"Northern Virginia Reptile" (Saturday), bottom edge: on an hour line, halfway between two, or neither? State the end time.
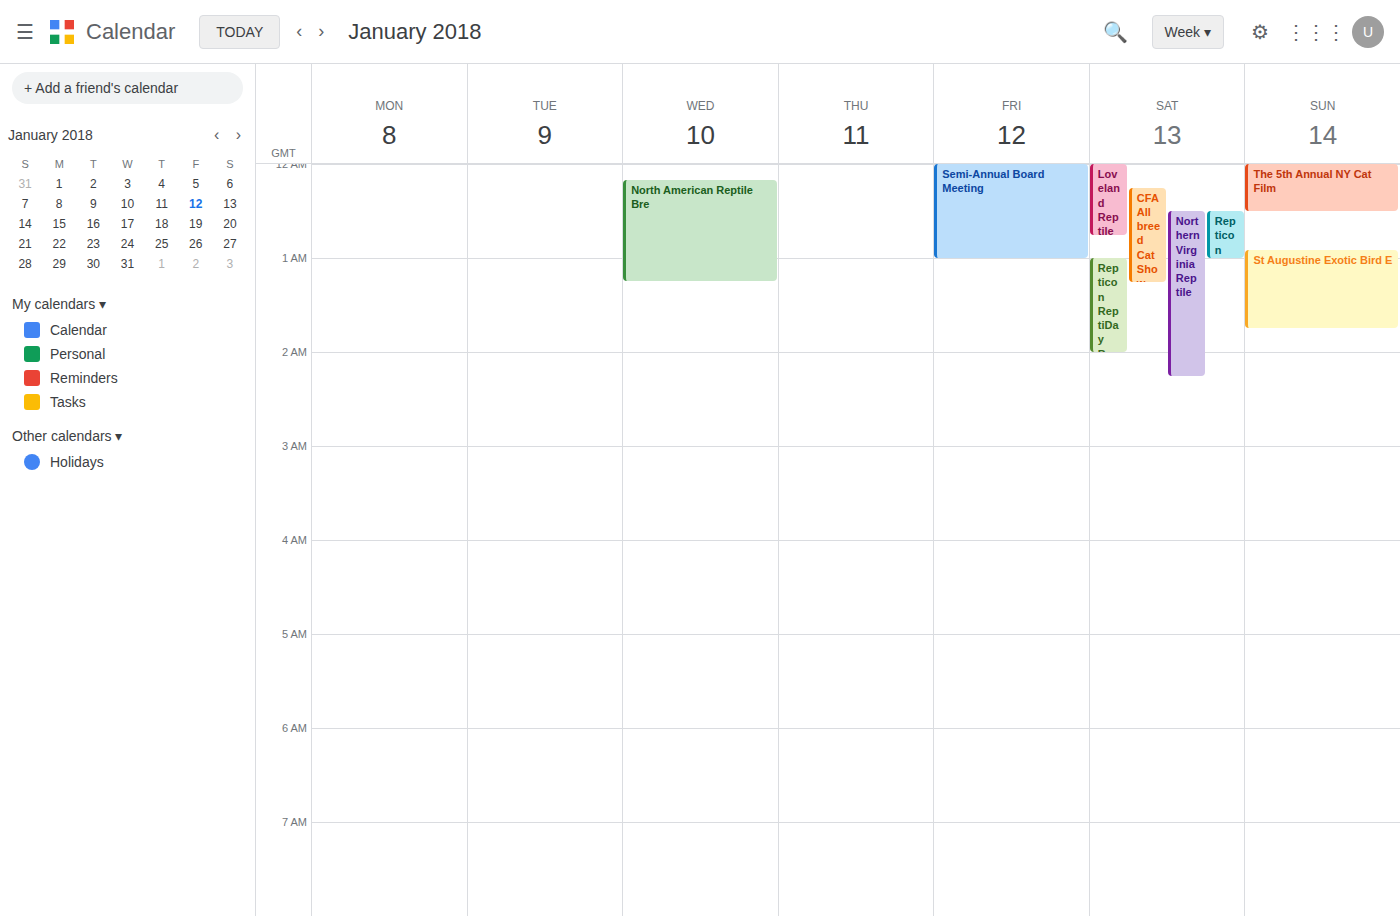
2:15 AM -- neither: a quarter of the way from the 2 AM line to the 3 AM line.